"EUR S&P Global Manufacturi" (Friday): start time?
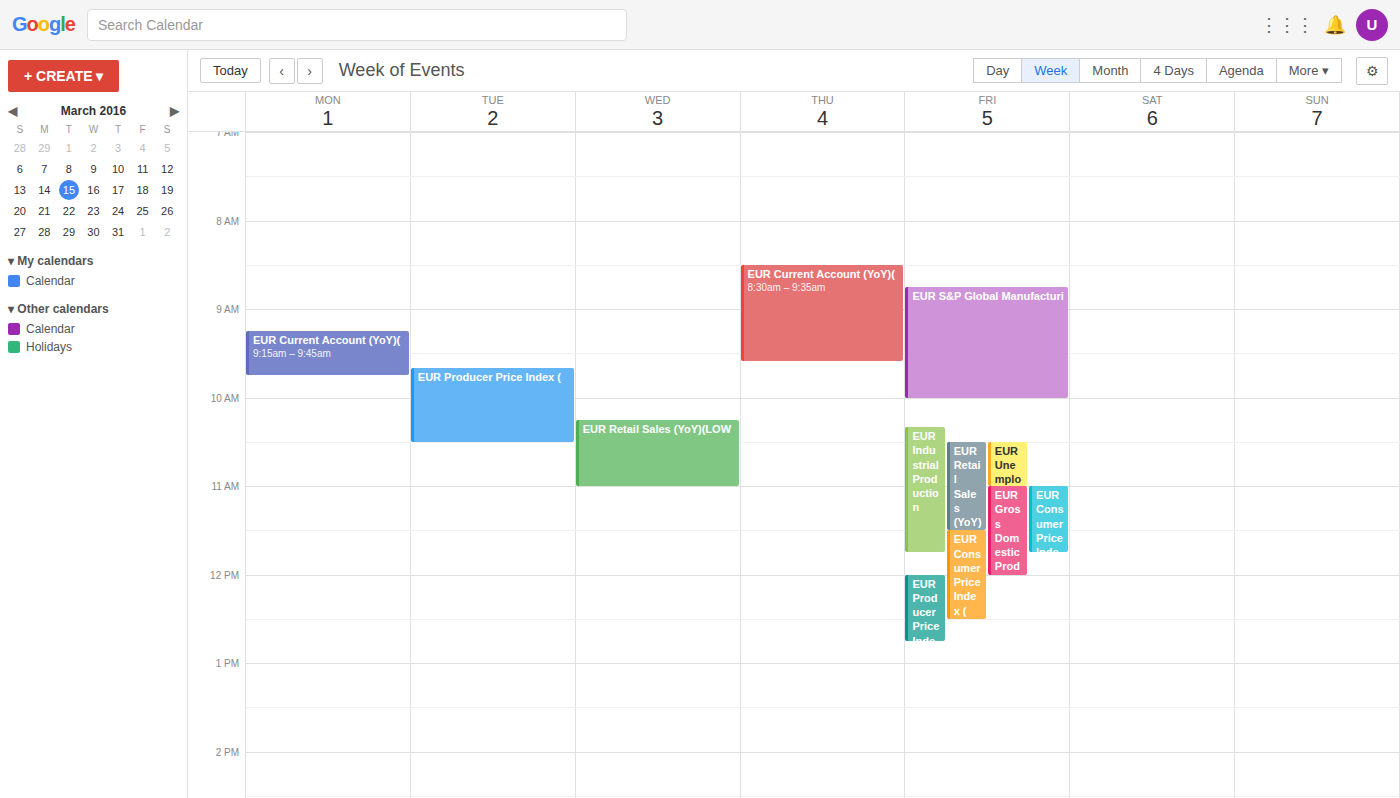
08:45